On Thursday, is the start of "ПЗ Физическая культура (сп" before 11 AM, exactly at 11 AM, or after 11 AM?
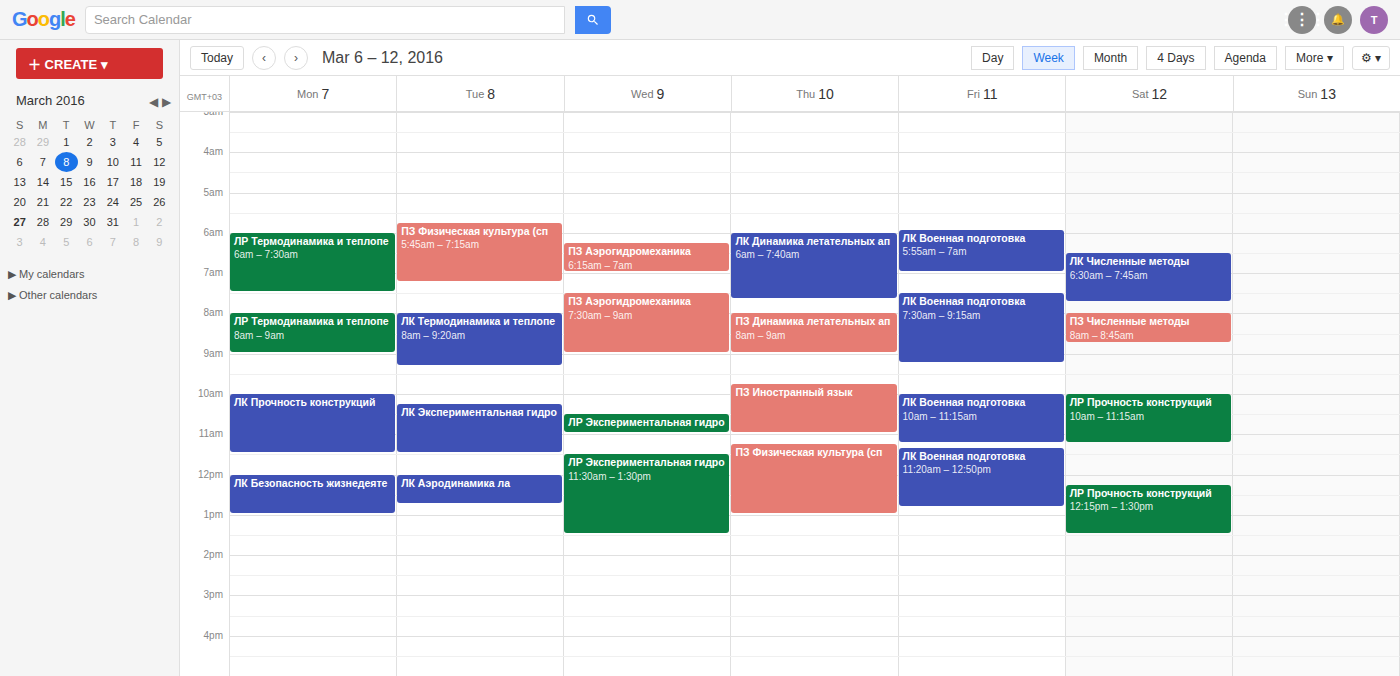
11:15 AM -- after 11 AM, 15 minutes below the 11 AM line.